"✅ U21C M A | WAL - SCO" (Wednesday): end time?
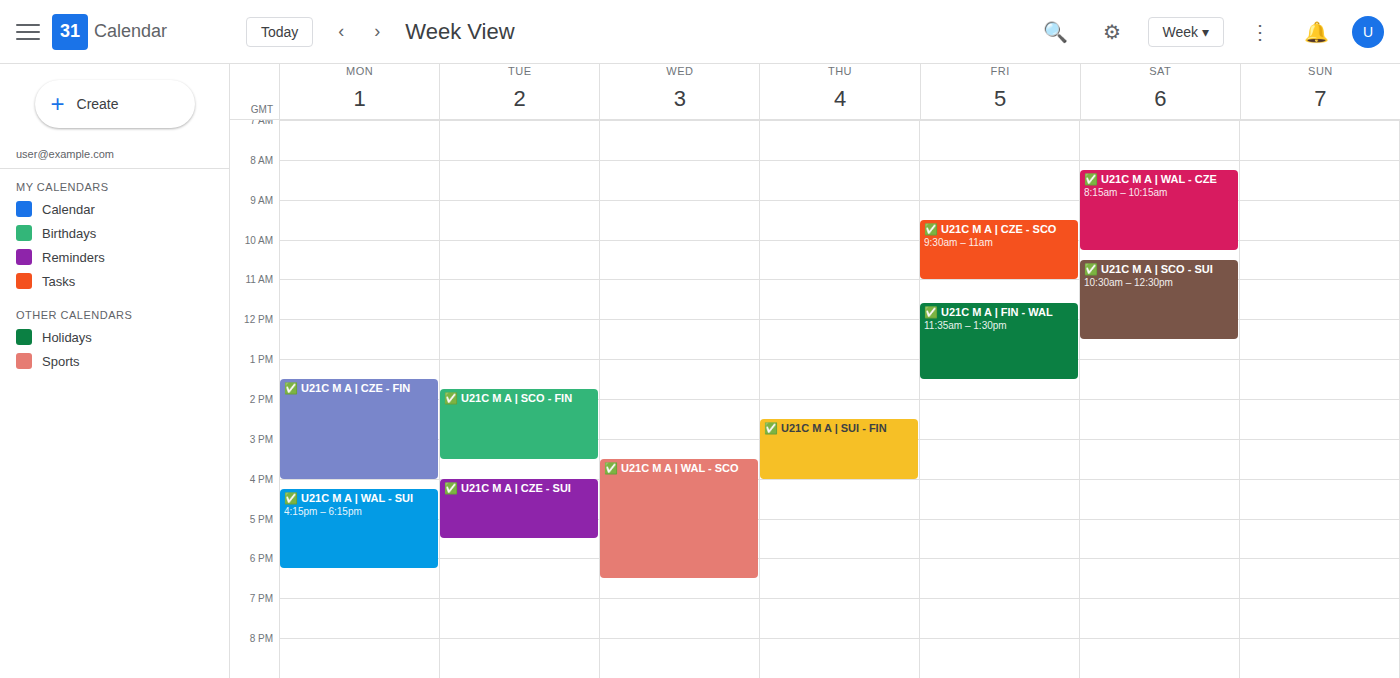
18:30